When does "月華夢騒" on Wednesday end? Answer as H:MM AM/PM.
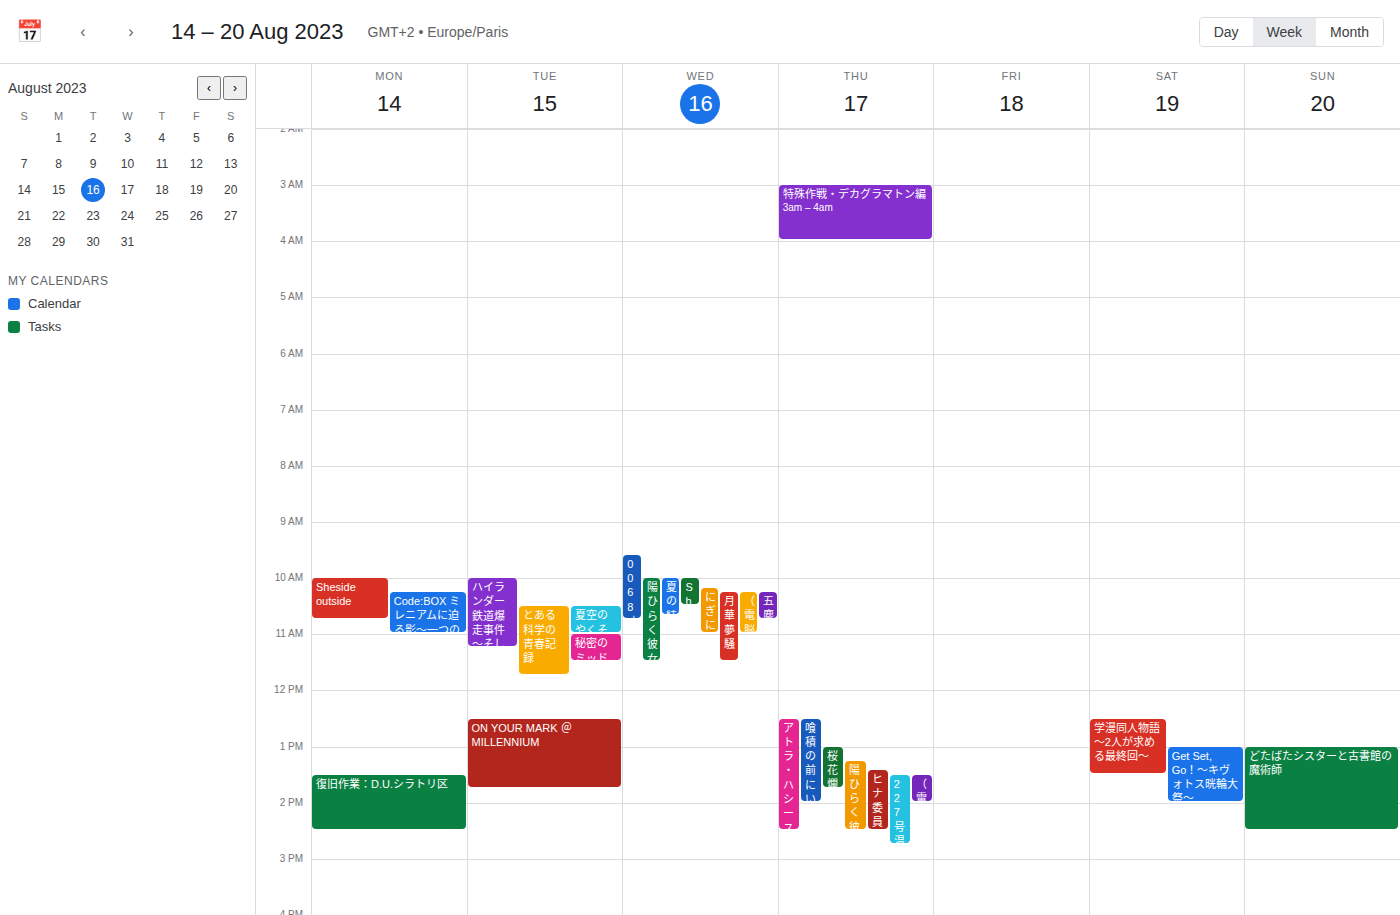
11:30 AM